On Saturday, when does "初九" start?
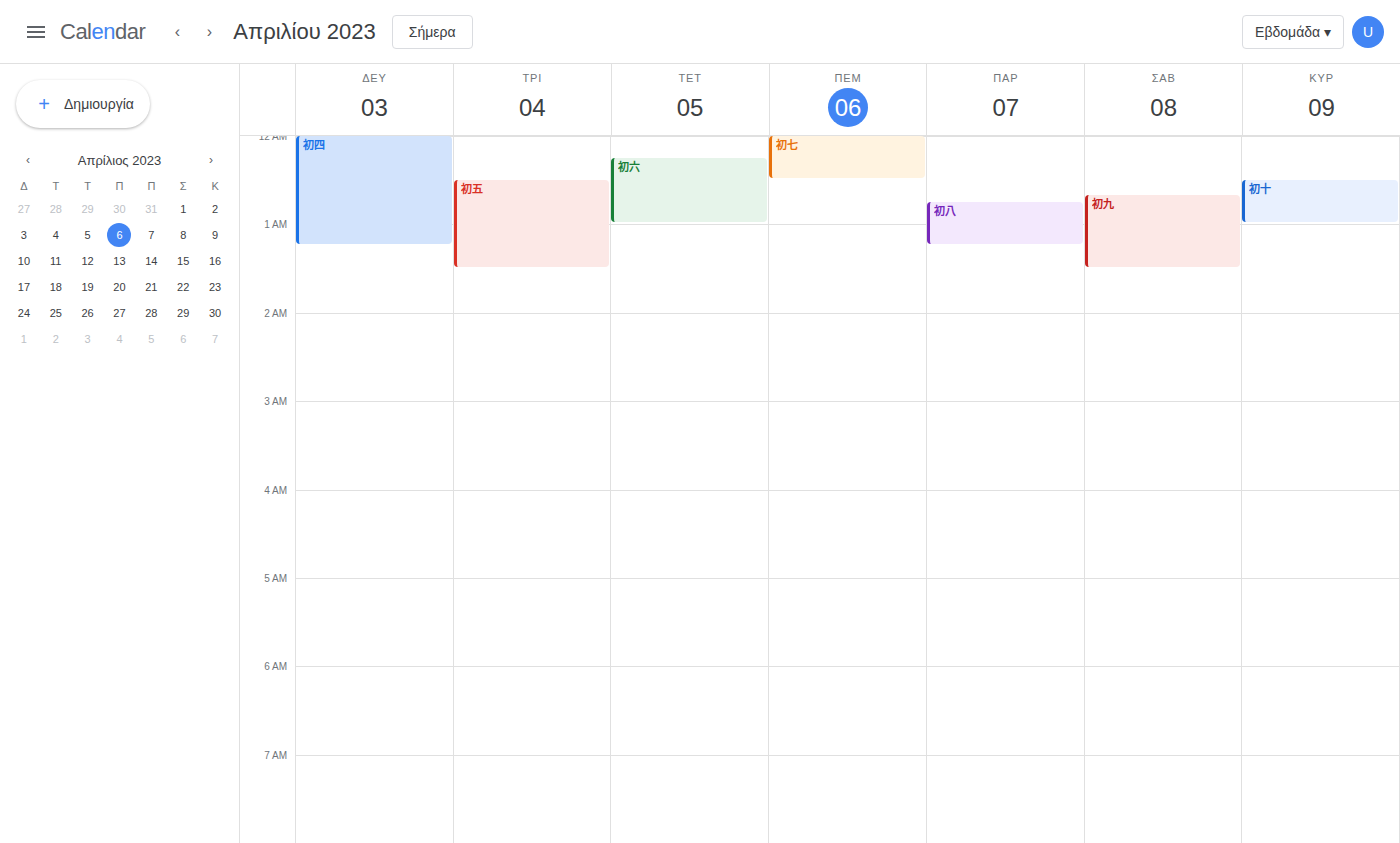
12:40 AM